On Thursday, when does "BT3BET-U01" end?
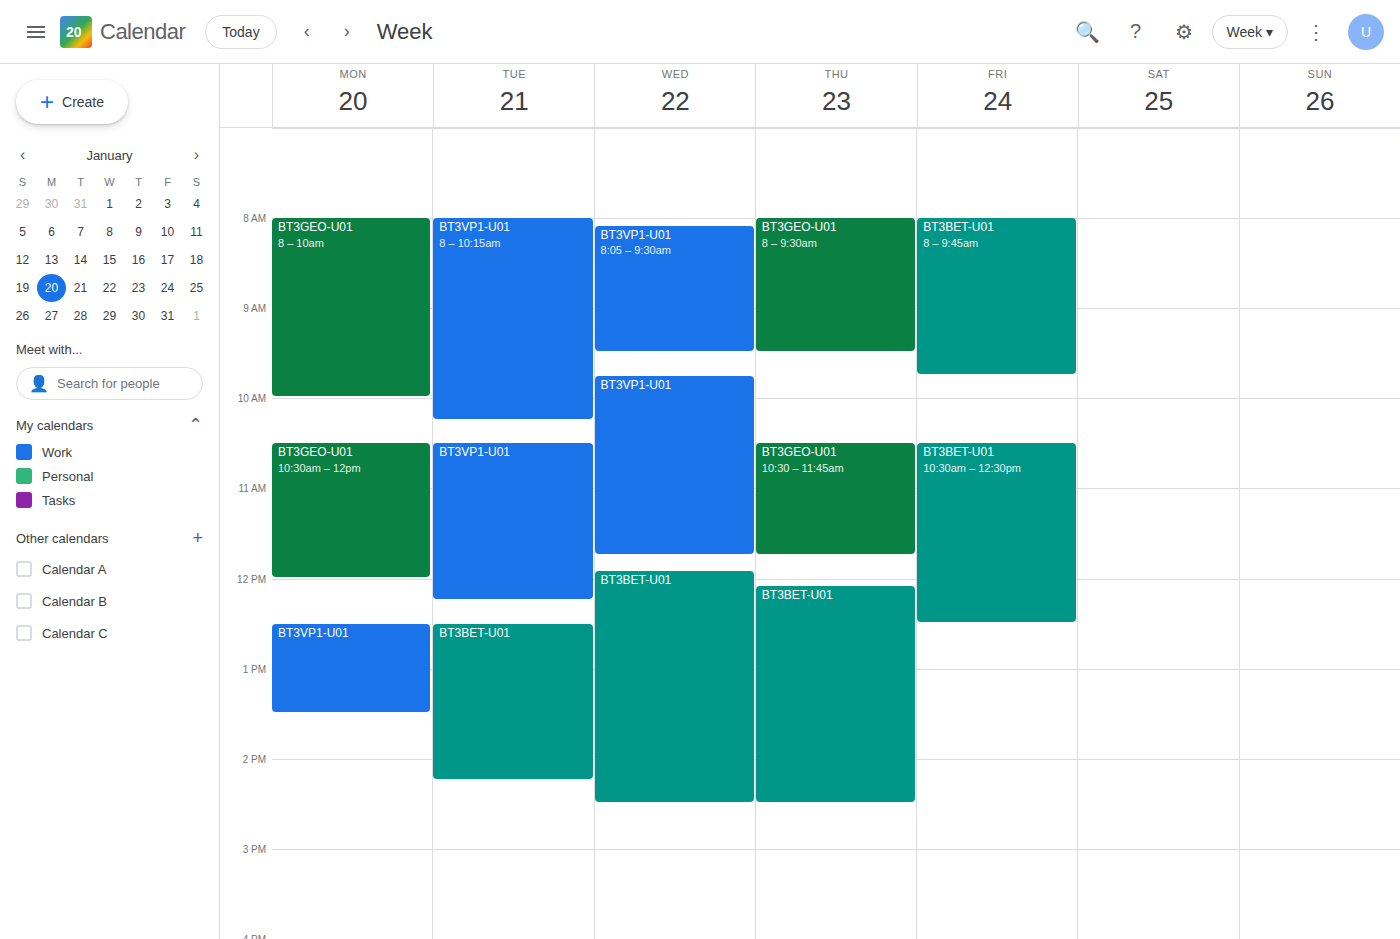
2:30 PM